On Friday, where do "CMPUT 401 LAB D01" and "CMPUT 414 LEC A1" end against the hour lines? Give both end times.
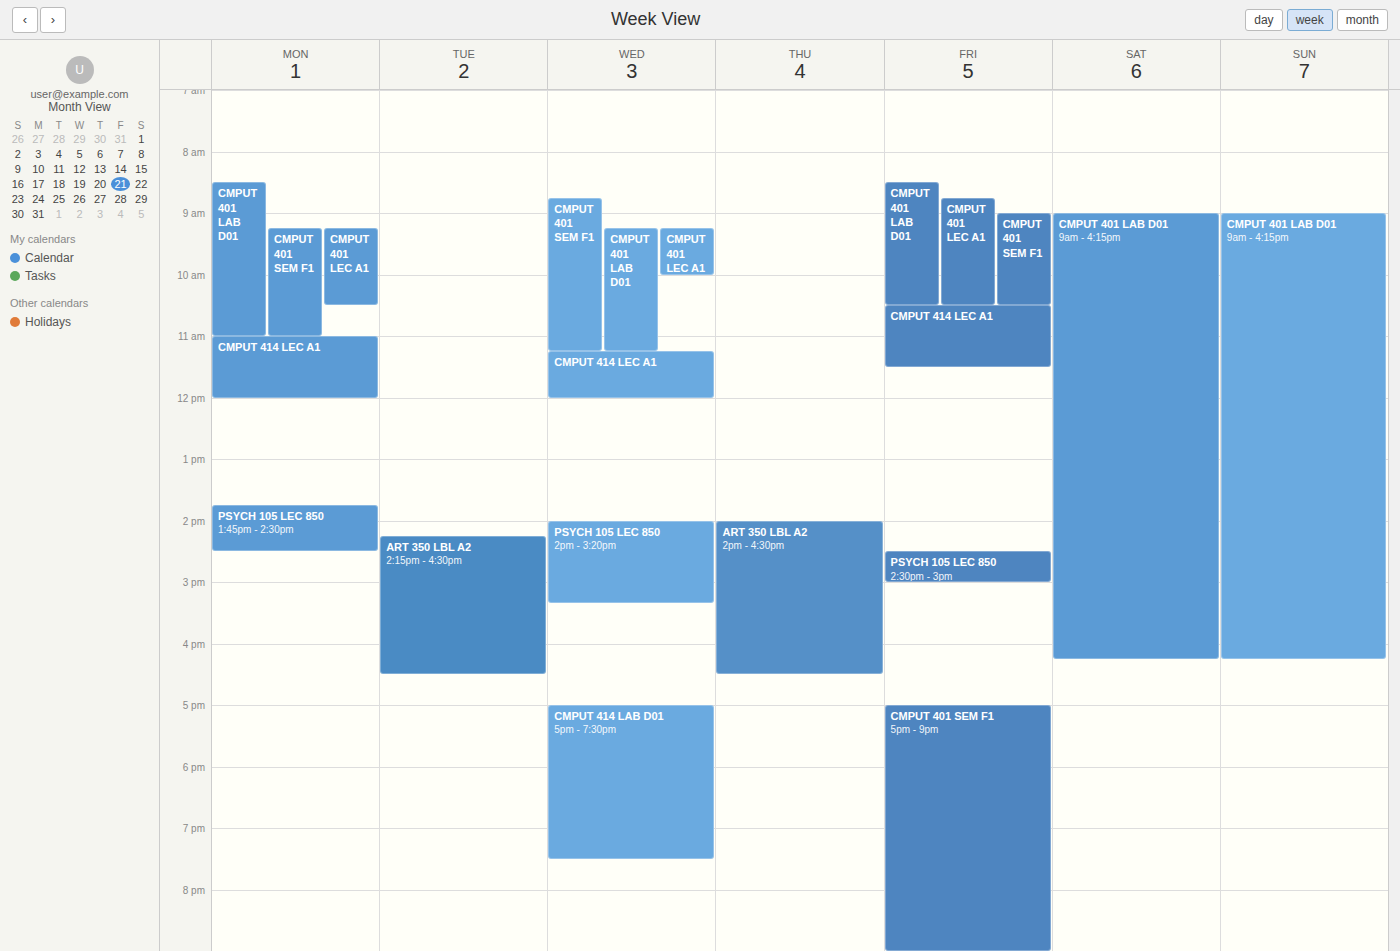
"CMPUT 401 LAB D01": 10:30 AM, halfway between the 10 AM and 11 AM lines. "CMPUT 414 LEC A1": 11:30 AM, halfway between the 11 AM and 12 PM lines.